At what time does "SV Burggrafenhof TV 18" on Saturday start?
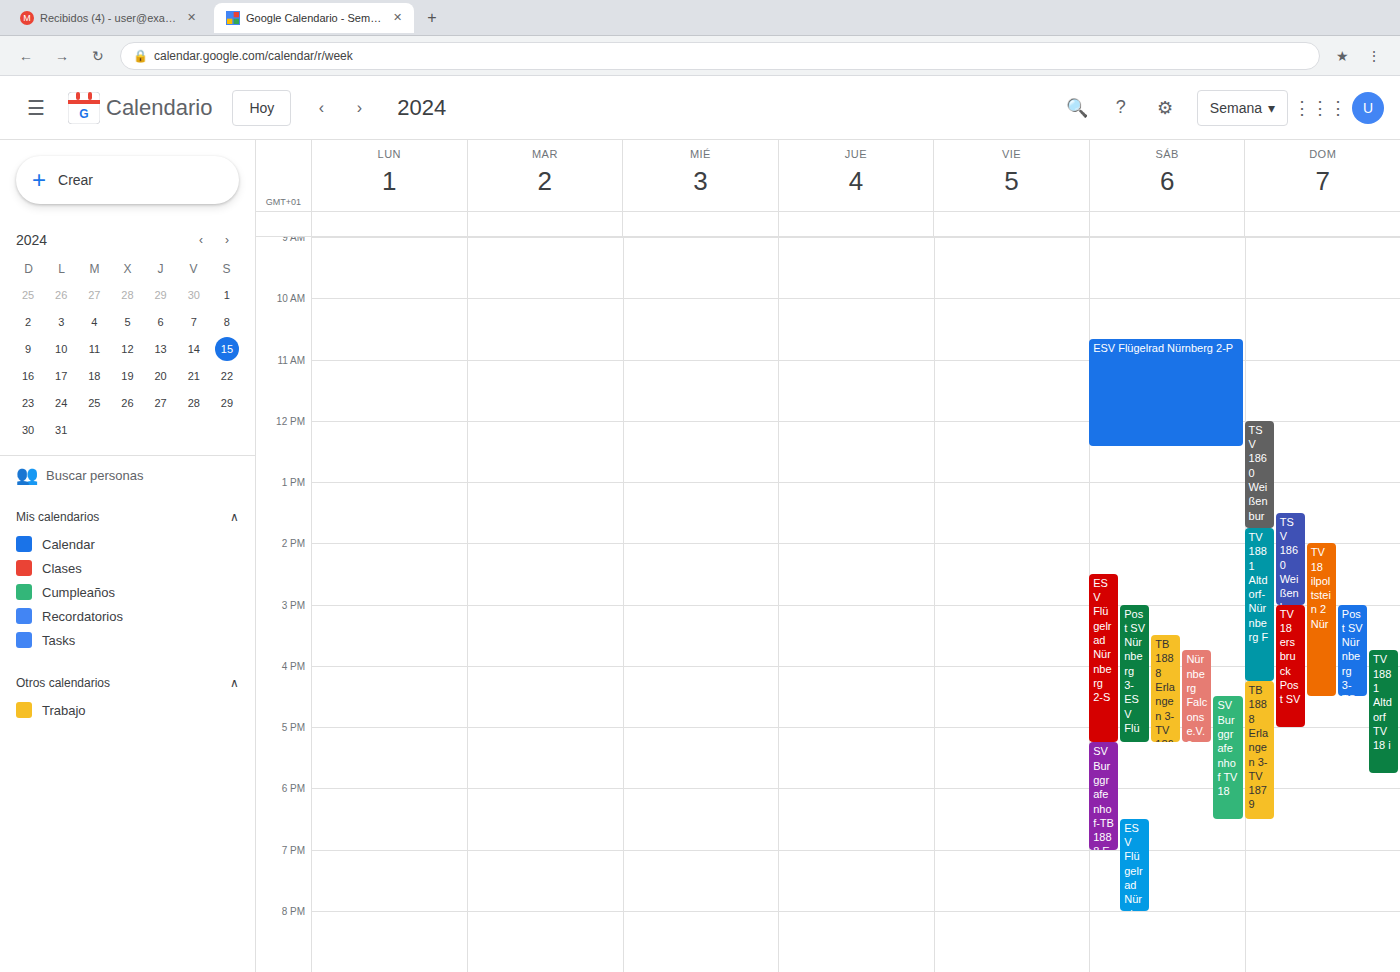
4:30 PM